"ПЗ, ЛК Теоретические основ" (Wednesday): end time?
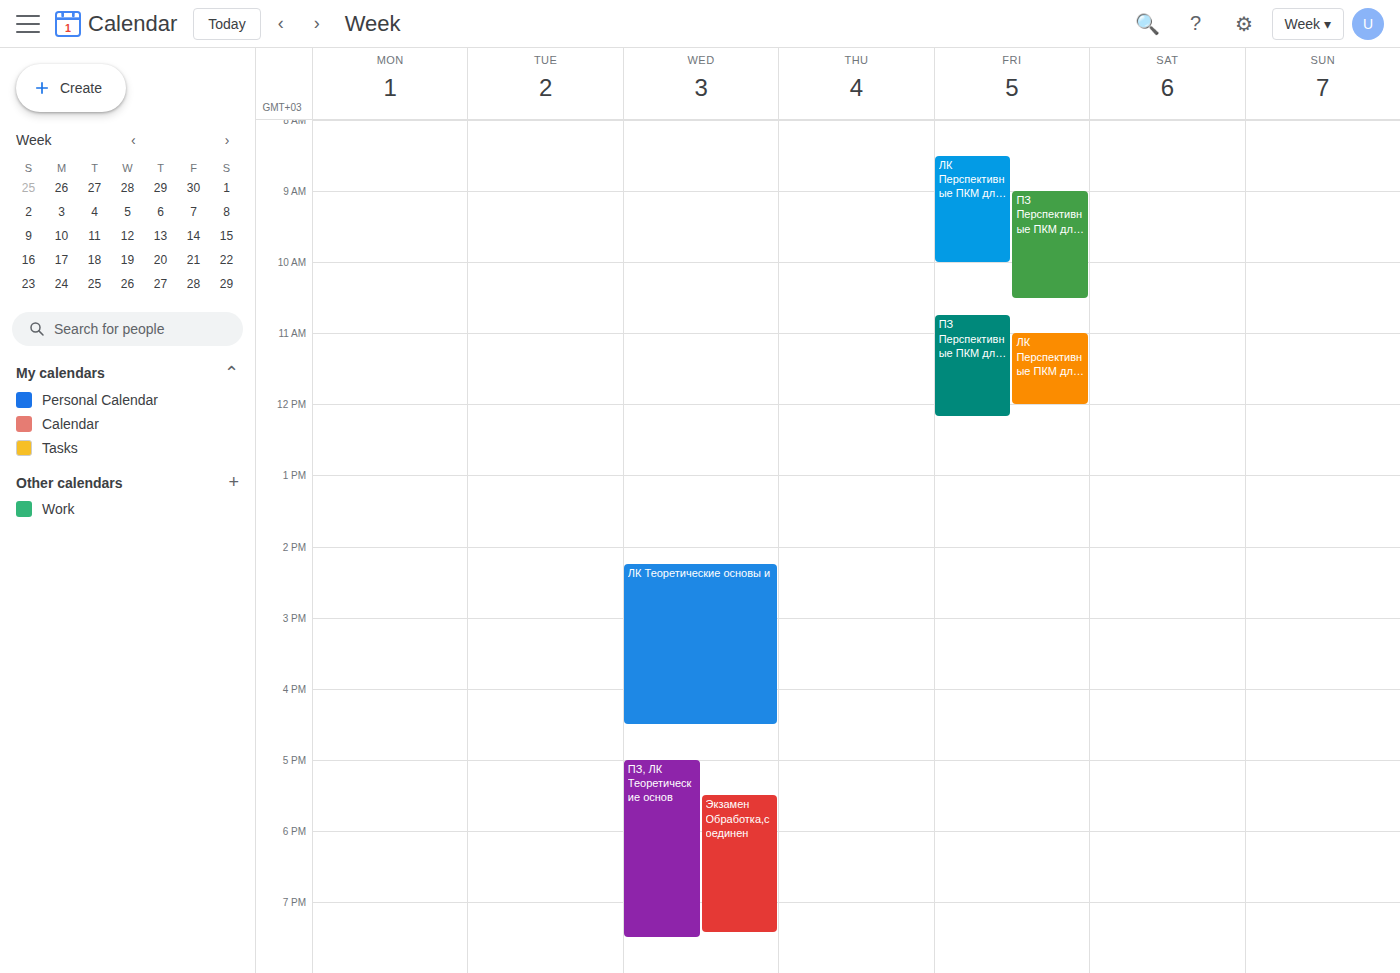
7:30 PM